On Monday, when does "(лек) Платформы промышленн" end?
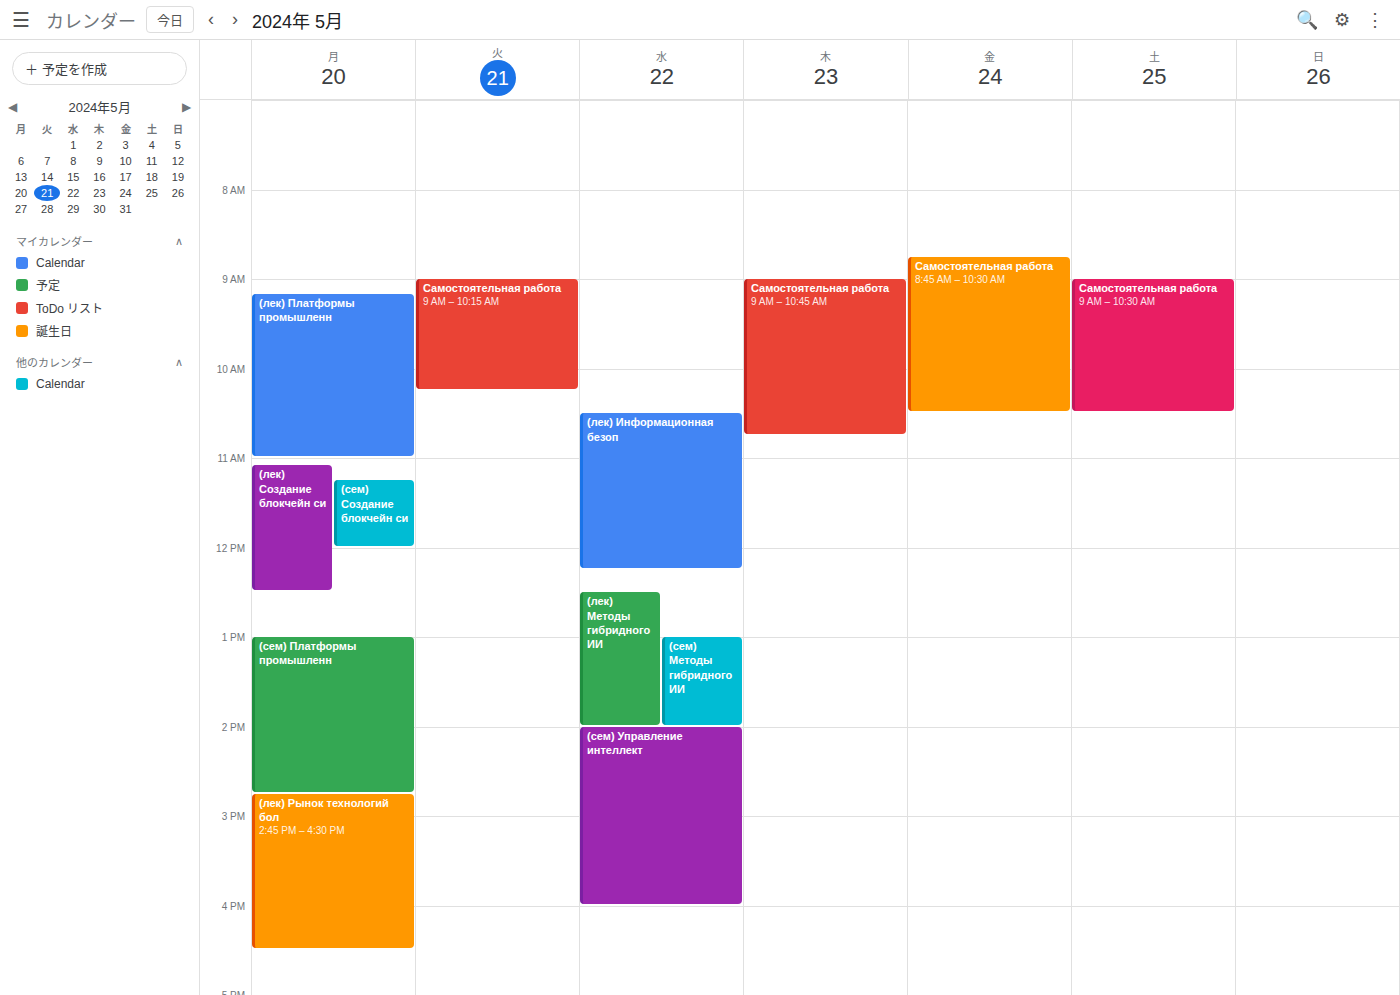
11:00 AM